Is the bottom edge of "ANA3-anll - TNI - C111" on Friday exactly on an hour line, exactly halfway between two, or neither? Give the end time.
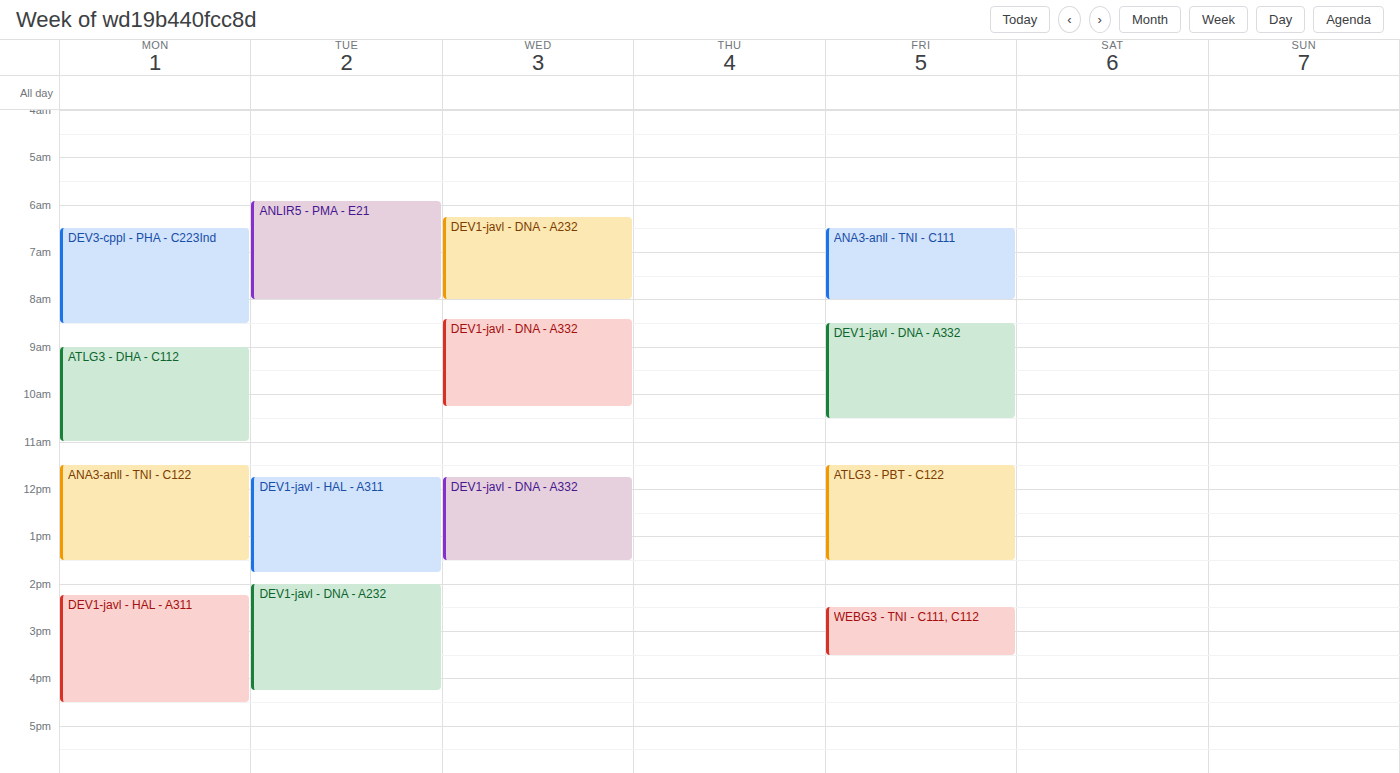
08:00 -- exactly on the 08:00 line.